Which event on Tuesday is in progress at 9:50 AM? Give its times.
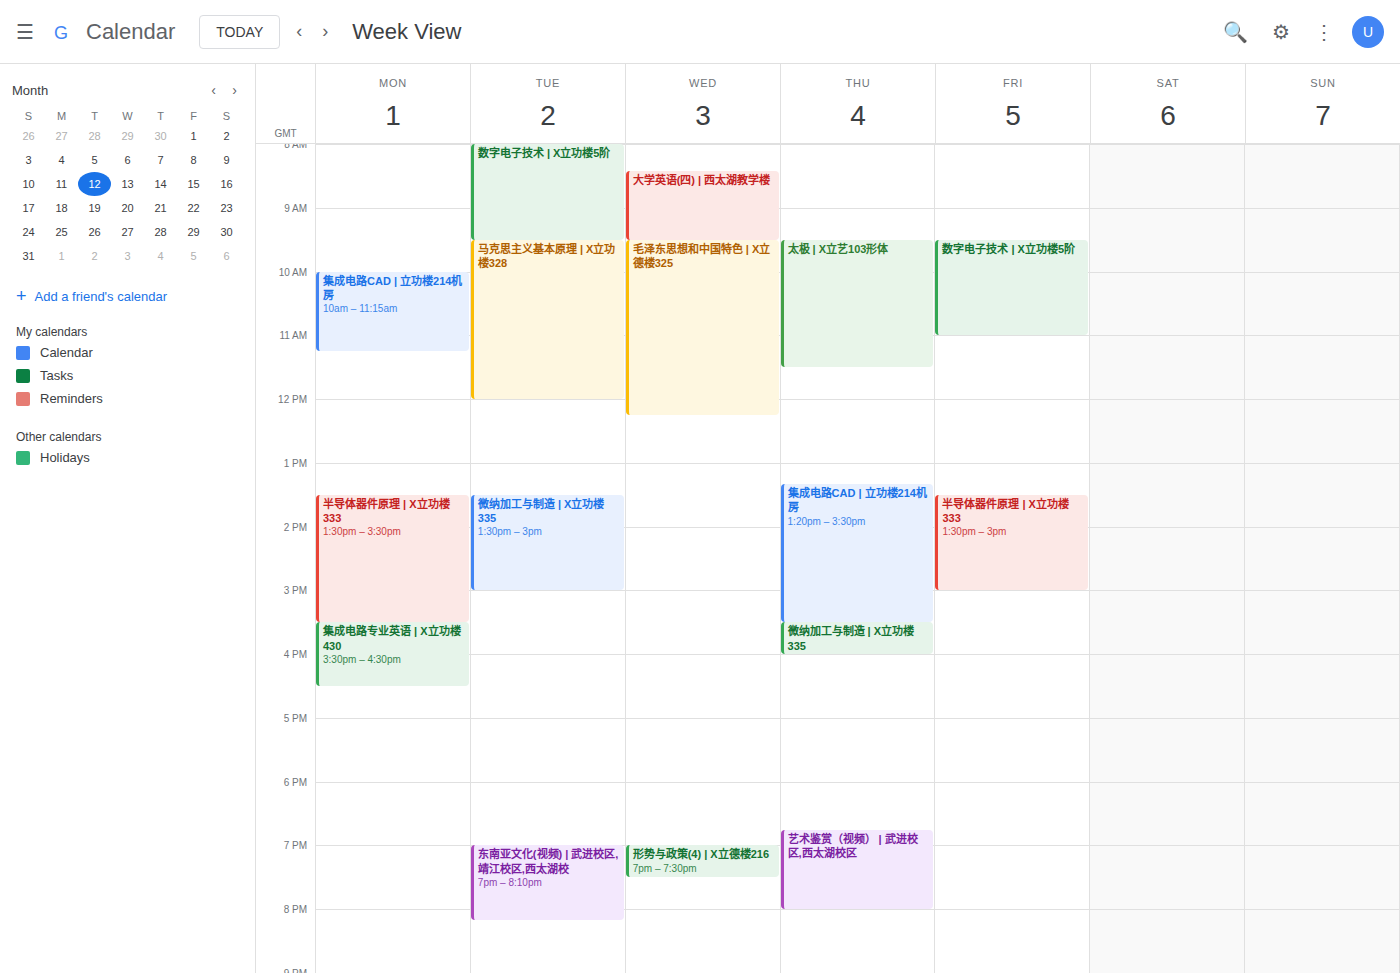
"马克思主义基本原理 | X立功楼328", 9:30 AM to 12:00 PM